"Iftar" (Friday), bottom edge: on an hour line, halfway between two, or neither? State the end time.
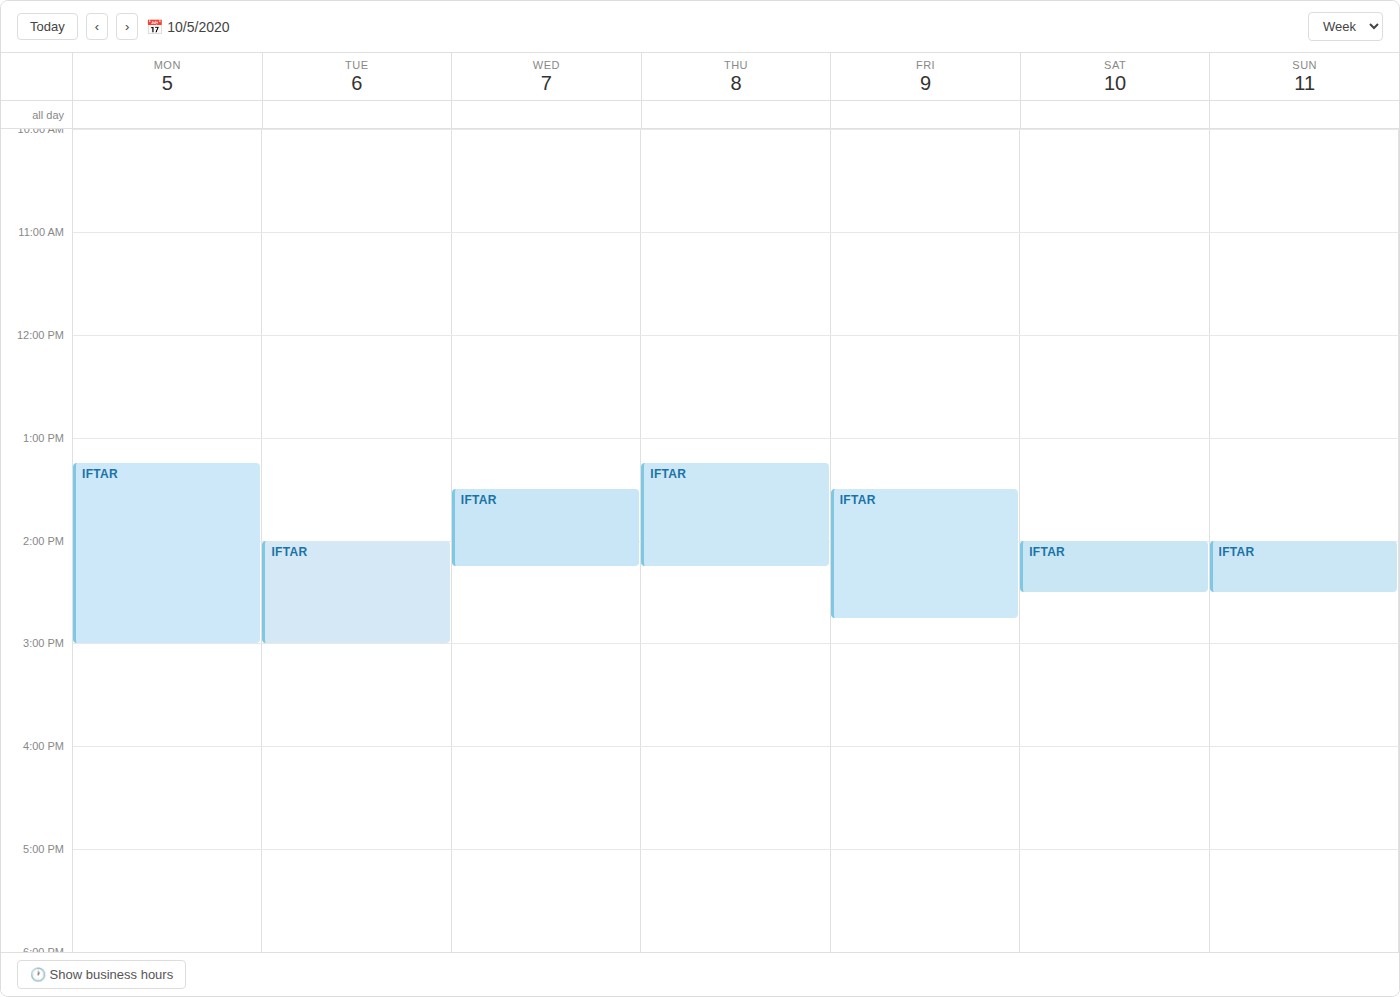
2:45 PM -- neither: three quarters of the way from the 2 PM line to the 3 PM line.